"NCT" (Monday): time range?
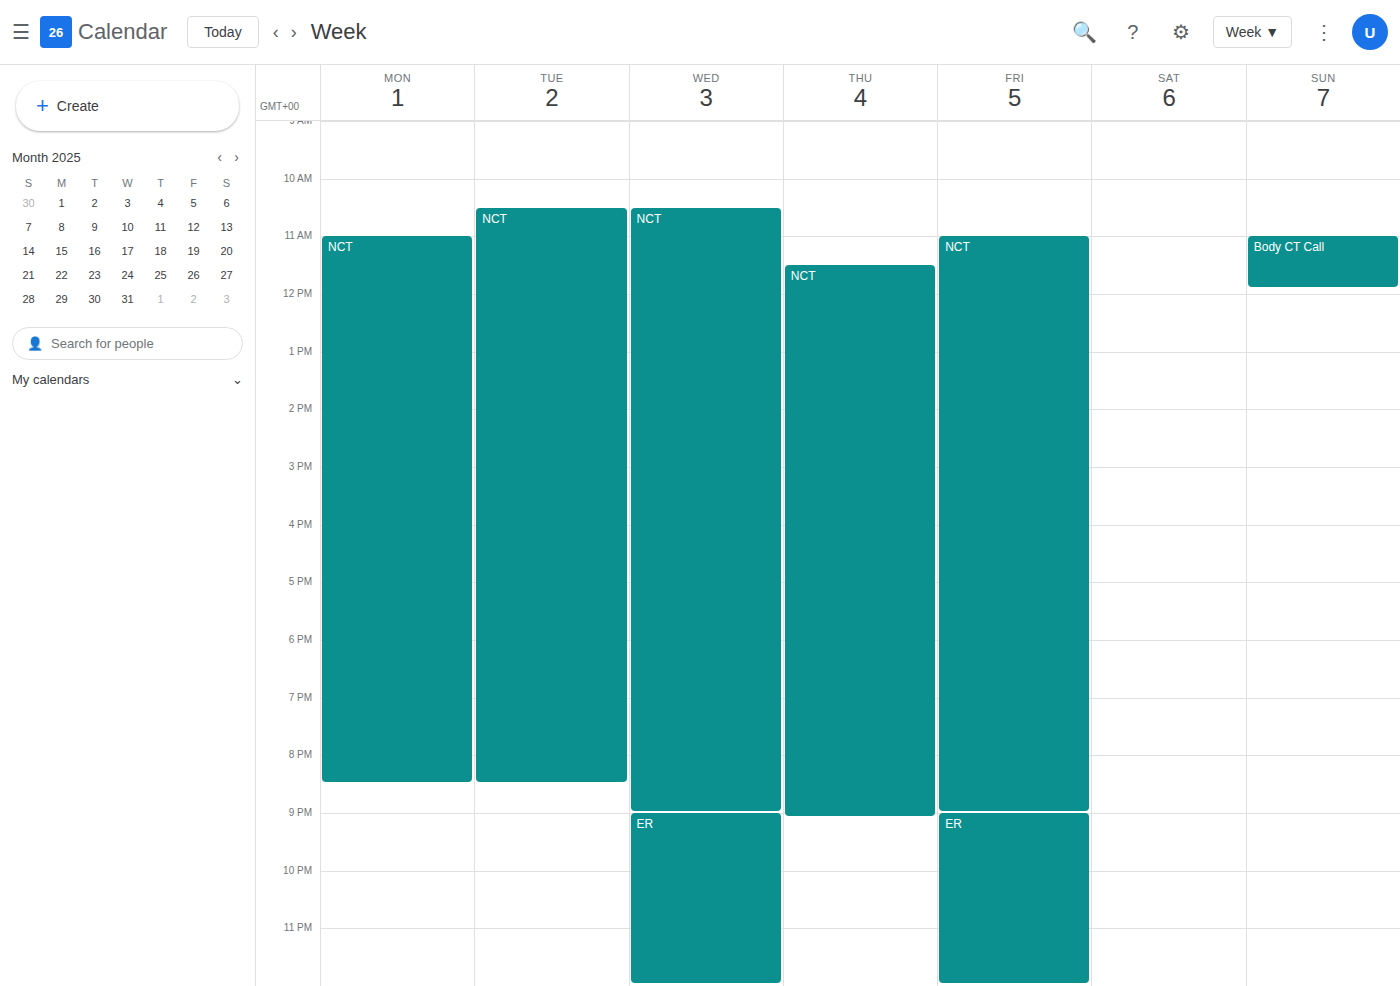
11:00 AM to 8:30 PM